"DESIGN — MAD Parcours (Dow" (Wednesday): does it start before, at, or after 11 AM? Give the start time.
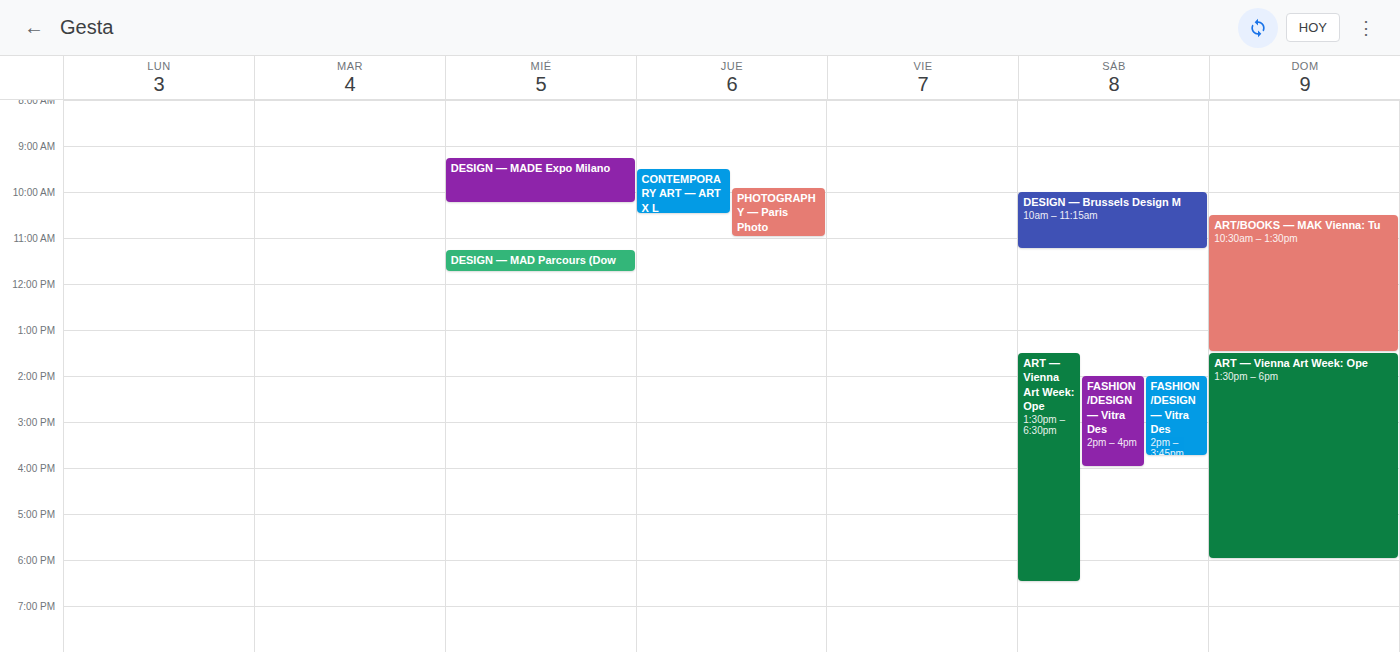
11:15 AM -- after 11 AM, 15 minutes below the 11 AM line.